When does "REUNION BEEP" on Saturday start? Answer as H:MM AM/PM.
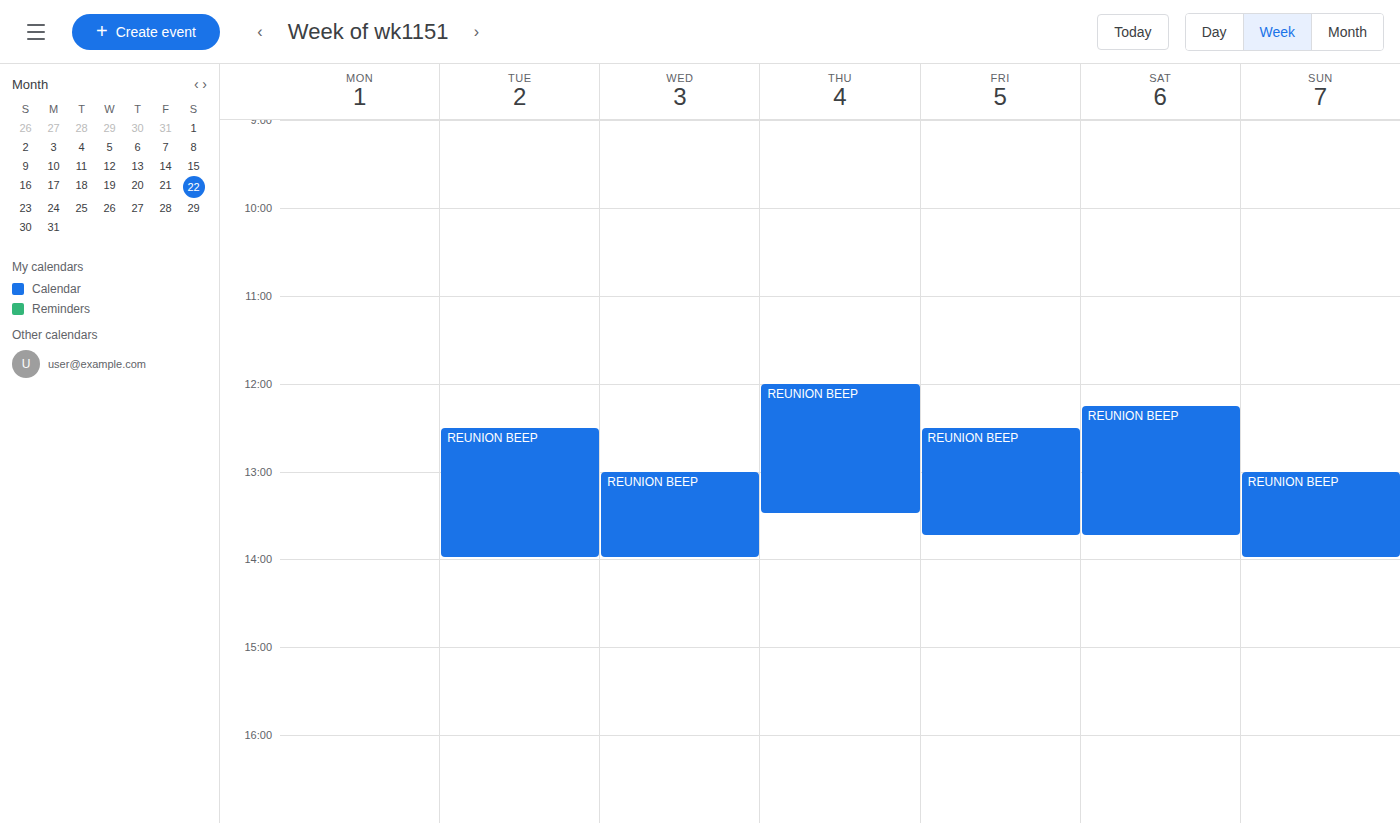
12:15 PM